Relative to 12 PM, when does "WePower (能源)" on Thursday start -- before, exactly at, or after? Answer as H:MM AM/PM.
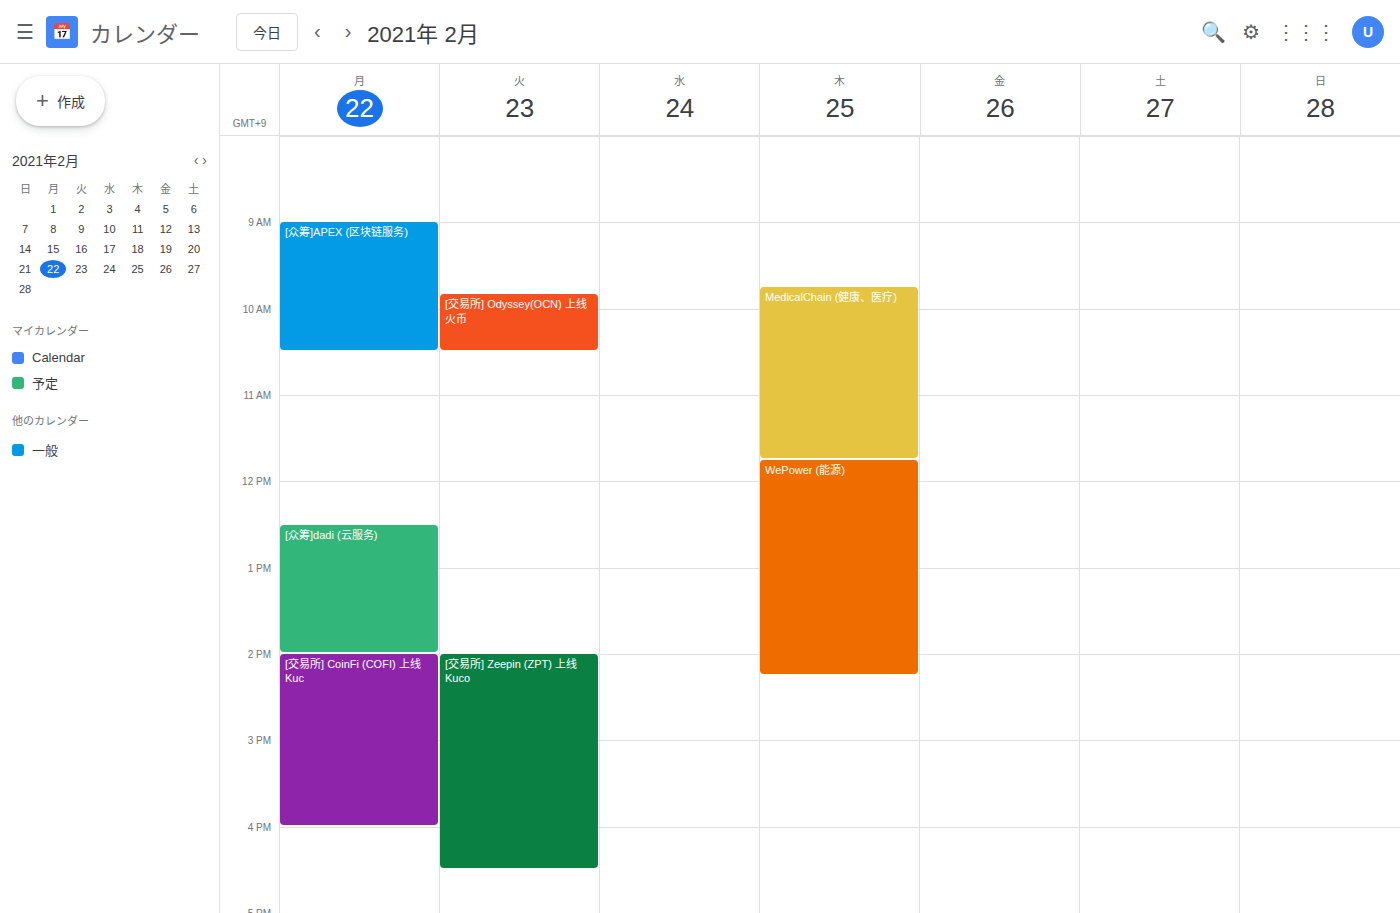
11:45 AM -- before 12 PM, 15 minutes above the 12 PM line.